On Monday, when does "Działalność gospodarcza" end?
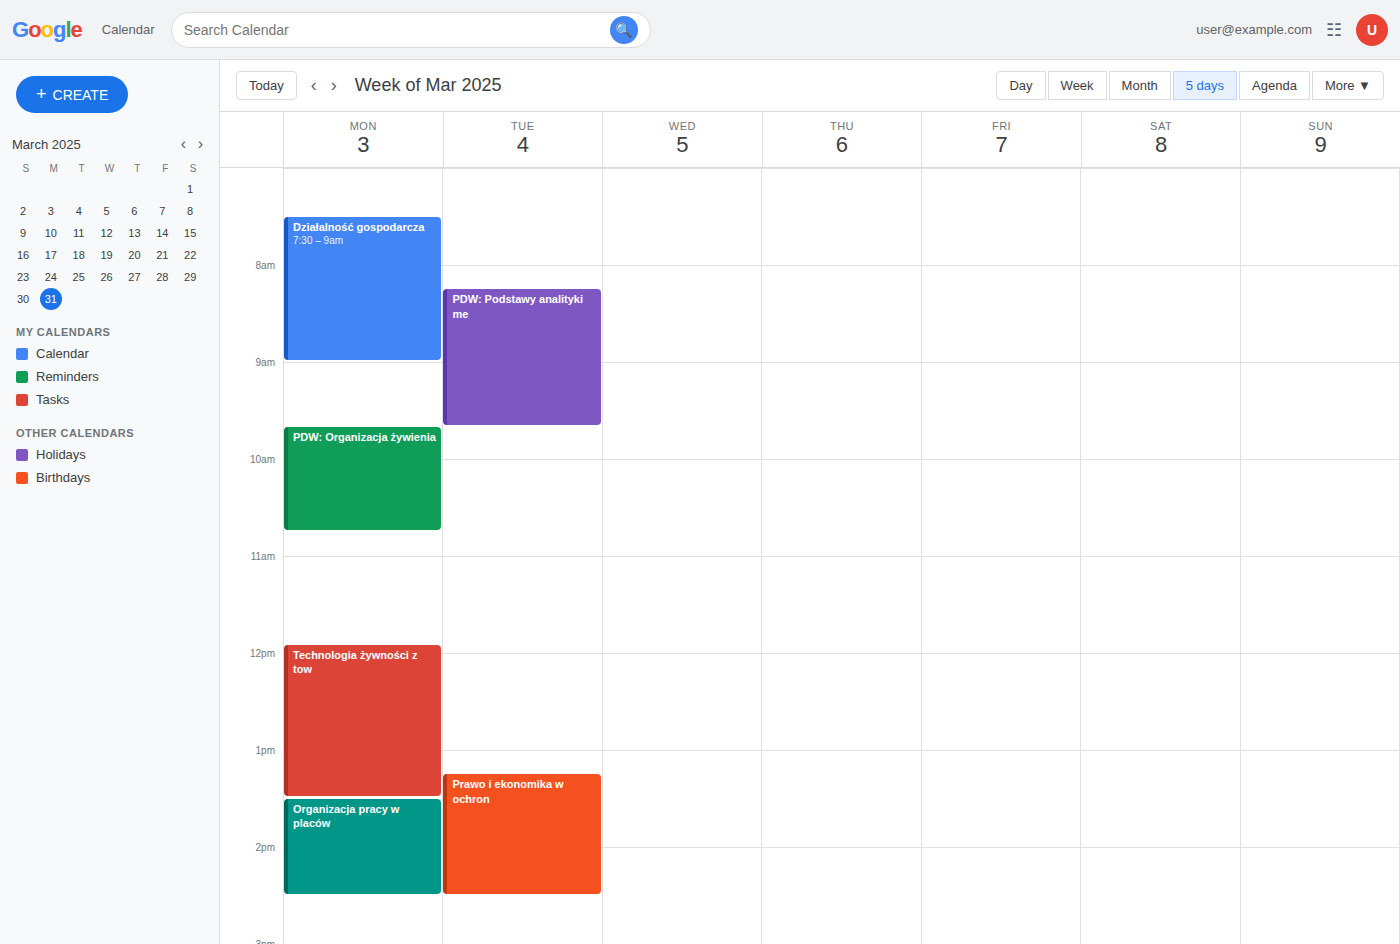
9:00 AM